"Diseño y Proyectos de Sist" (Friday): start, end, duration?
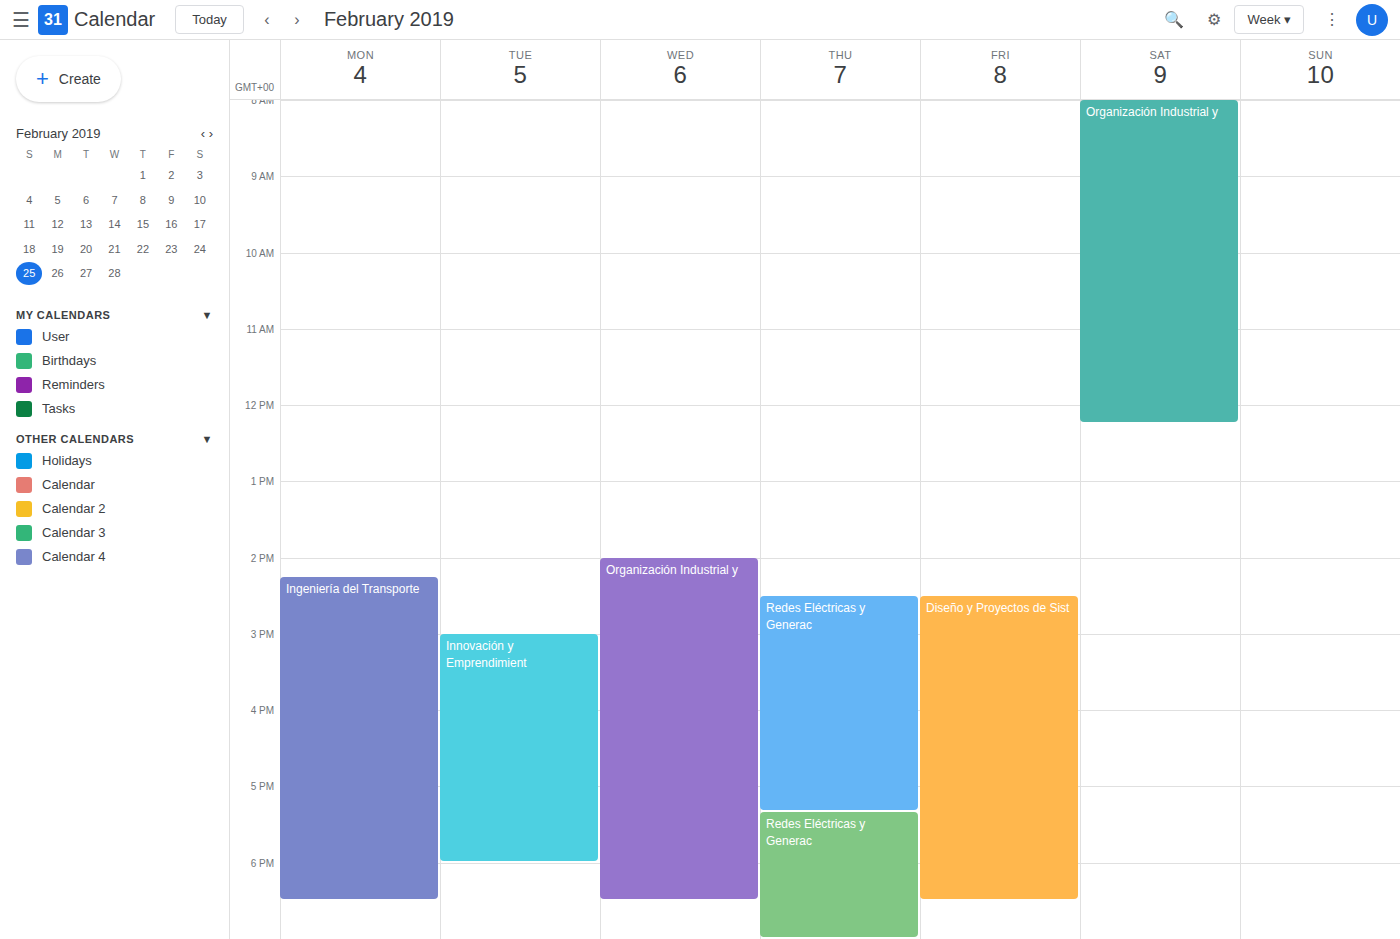
2:30 PM to 6:30 PM, 4 hours